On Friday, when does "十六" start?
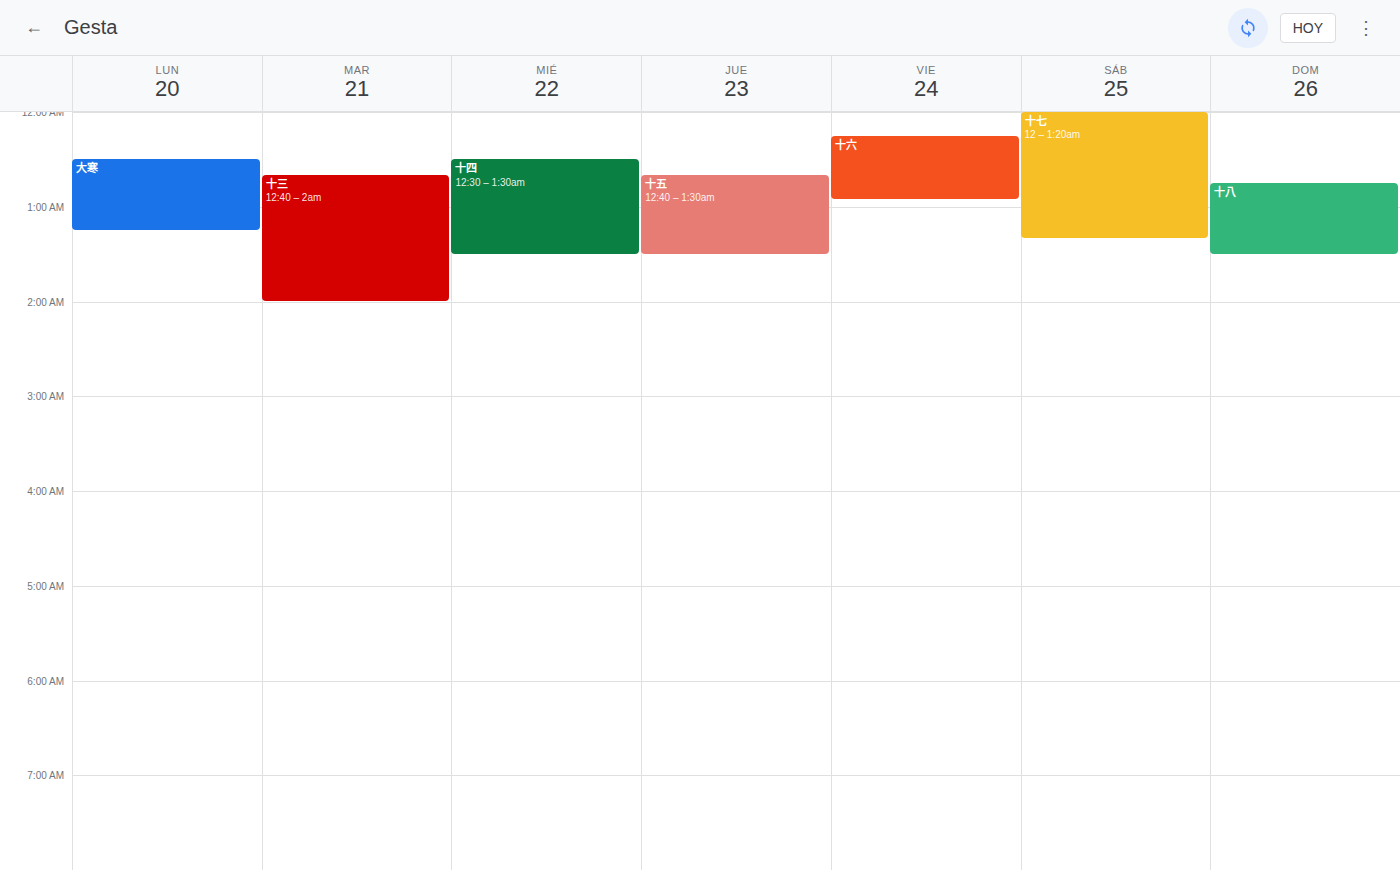
12:15 AM